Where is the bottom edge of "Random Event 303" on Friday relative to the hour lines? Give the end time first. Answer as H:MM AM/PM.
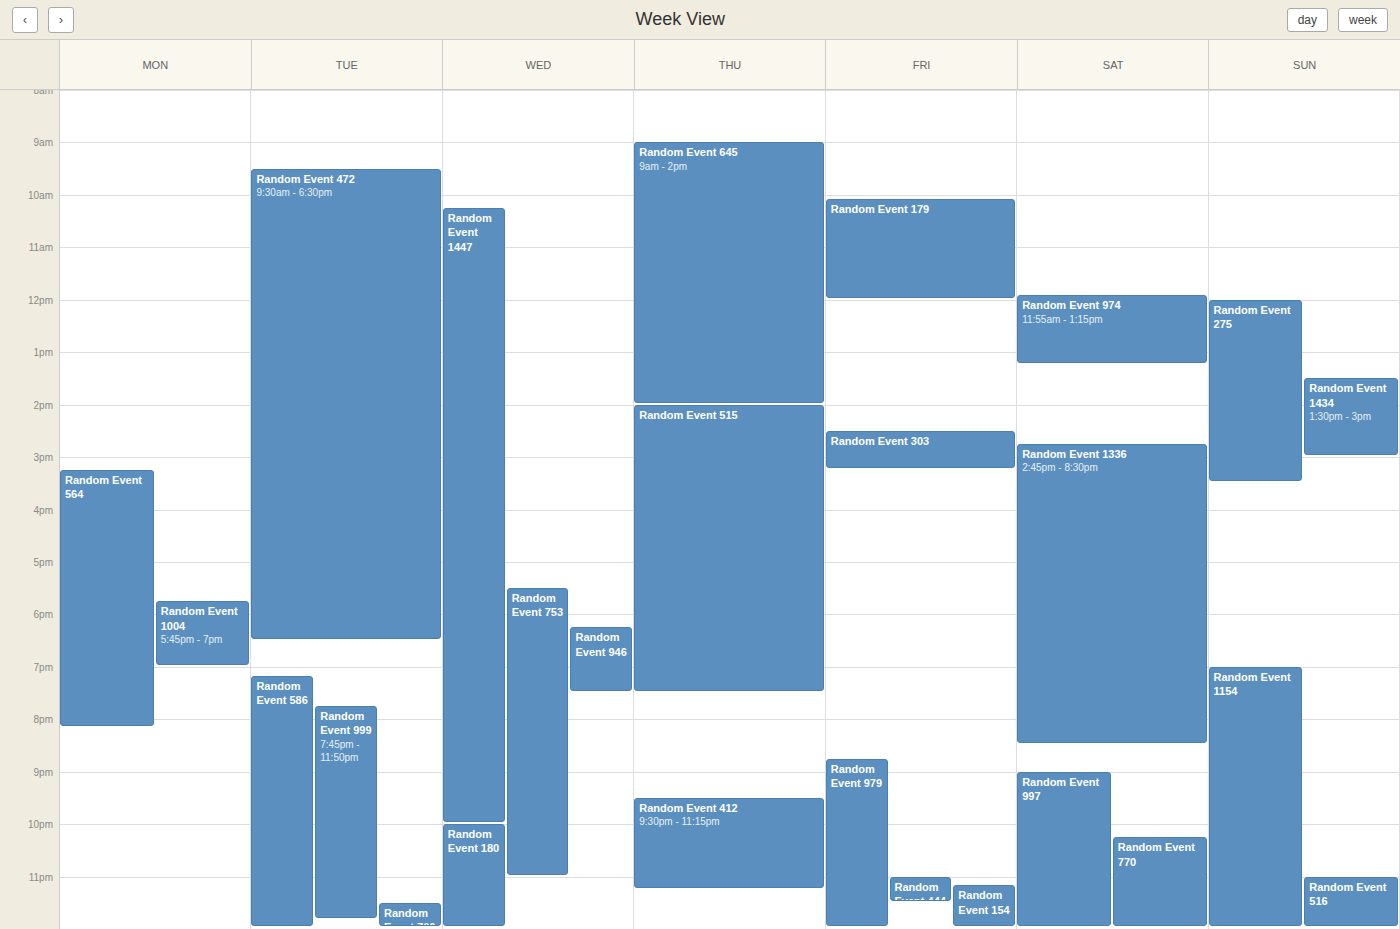
3:15 PM -- neither: a quarter of the way from the 3 PM line to the 4 PM line.